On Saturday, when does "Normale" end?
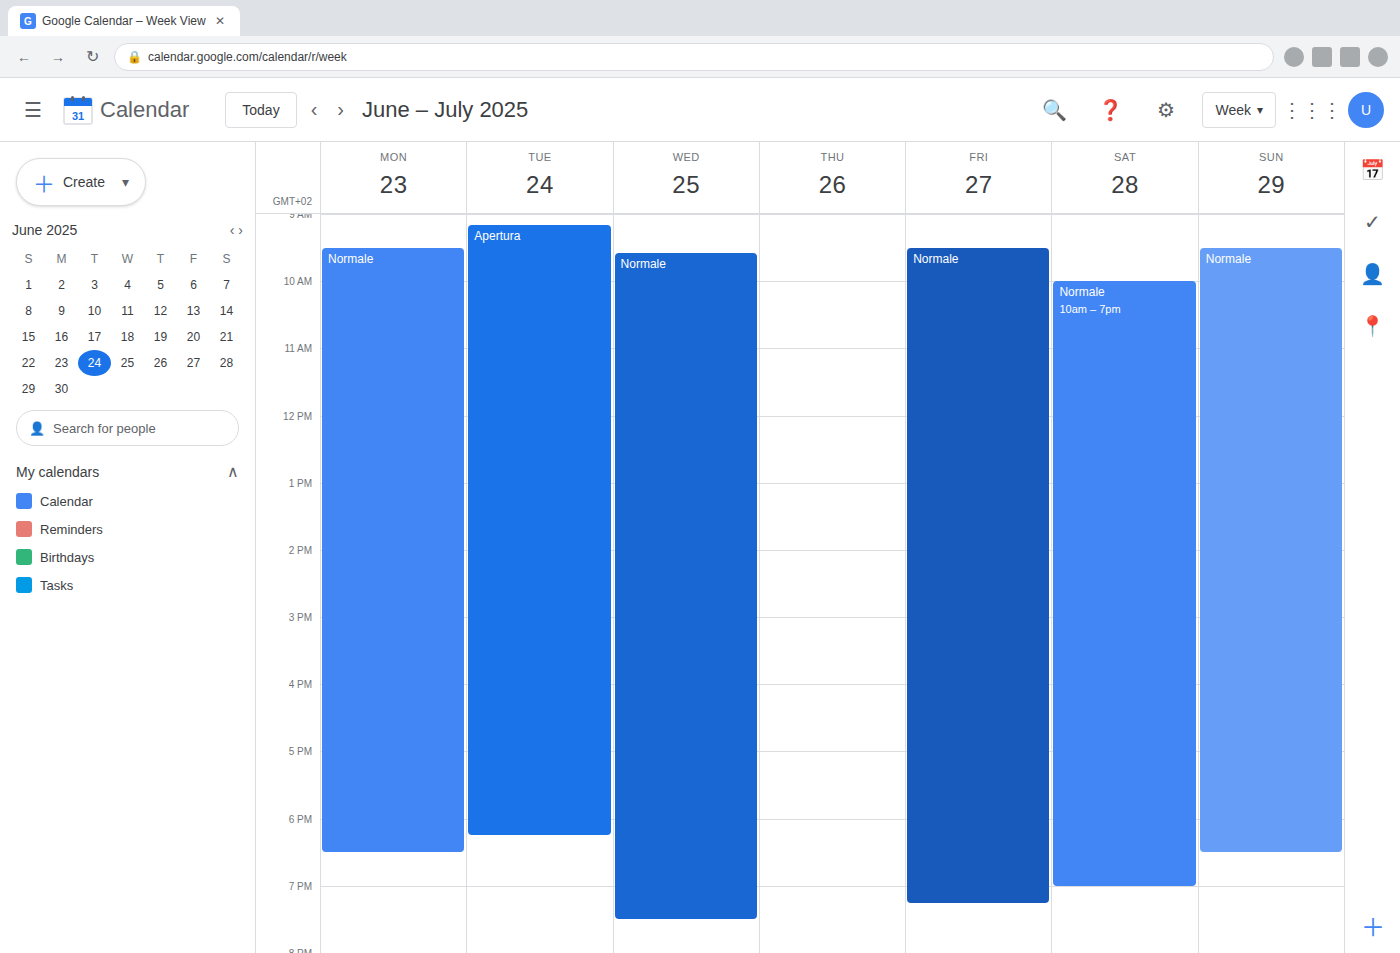
7:00 PM